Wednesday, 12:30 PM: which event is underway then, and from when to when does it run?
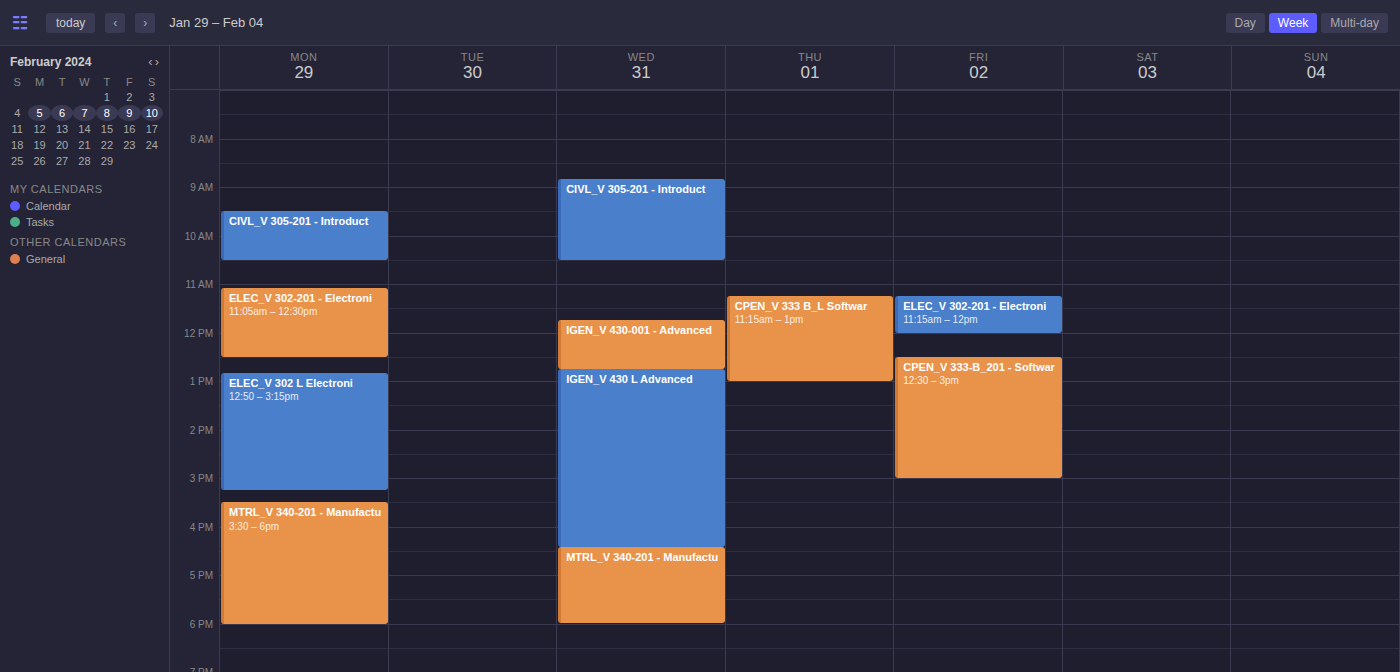
"IGEN_V 430-001 - Advanced", 11:45 AM to 12:45 PM